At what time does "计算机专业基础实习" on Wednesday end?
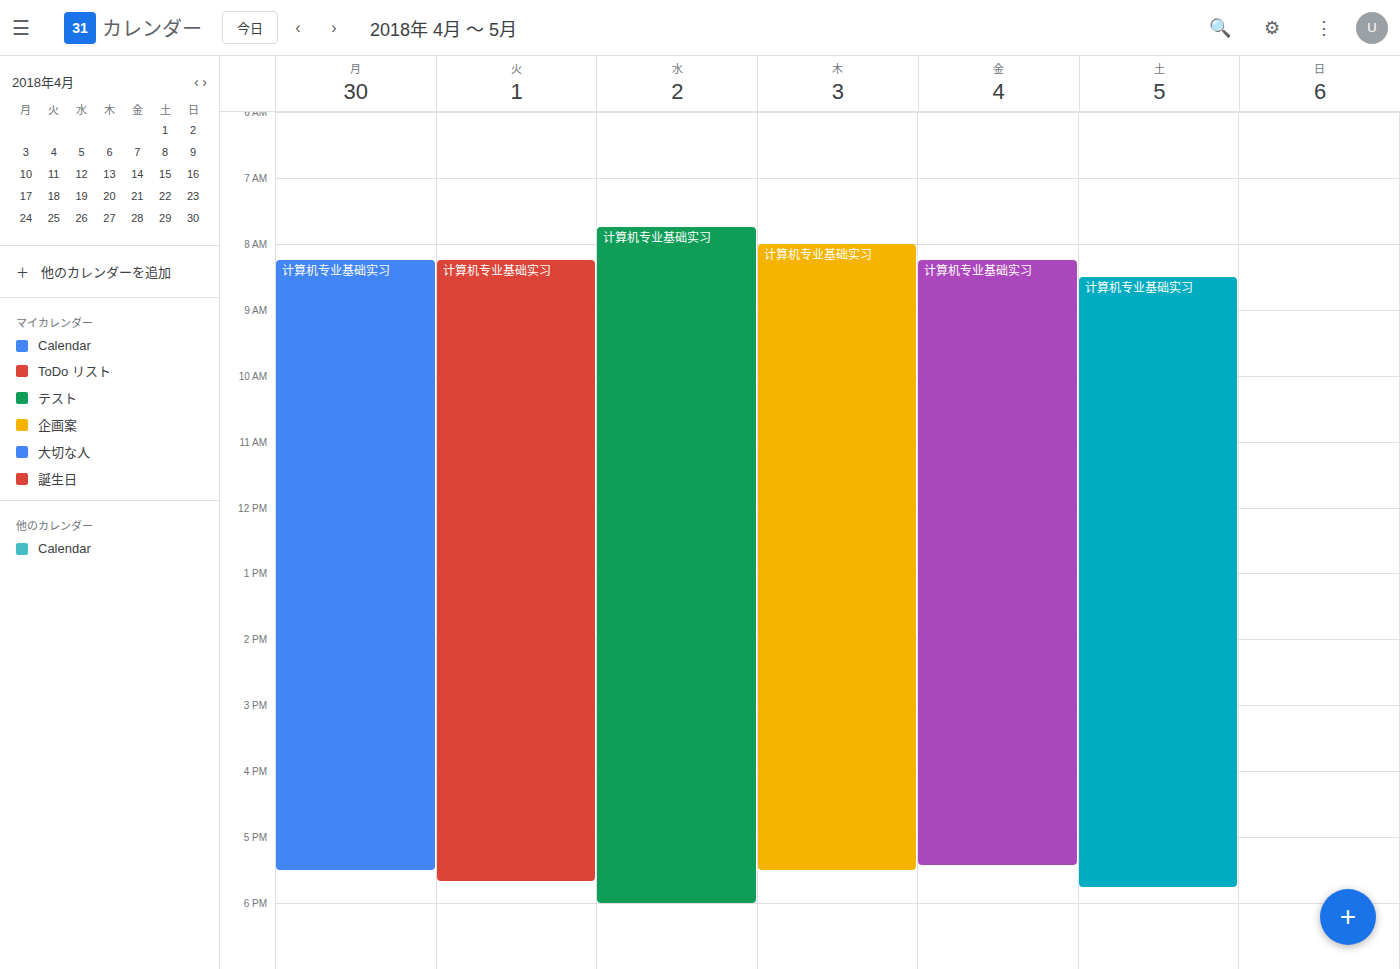
6:00 PM